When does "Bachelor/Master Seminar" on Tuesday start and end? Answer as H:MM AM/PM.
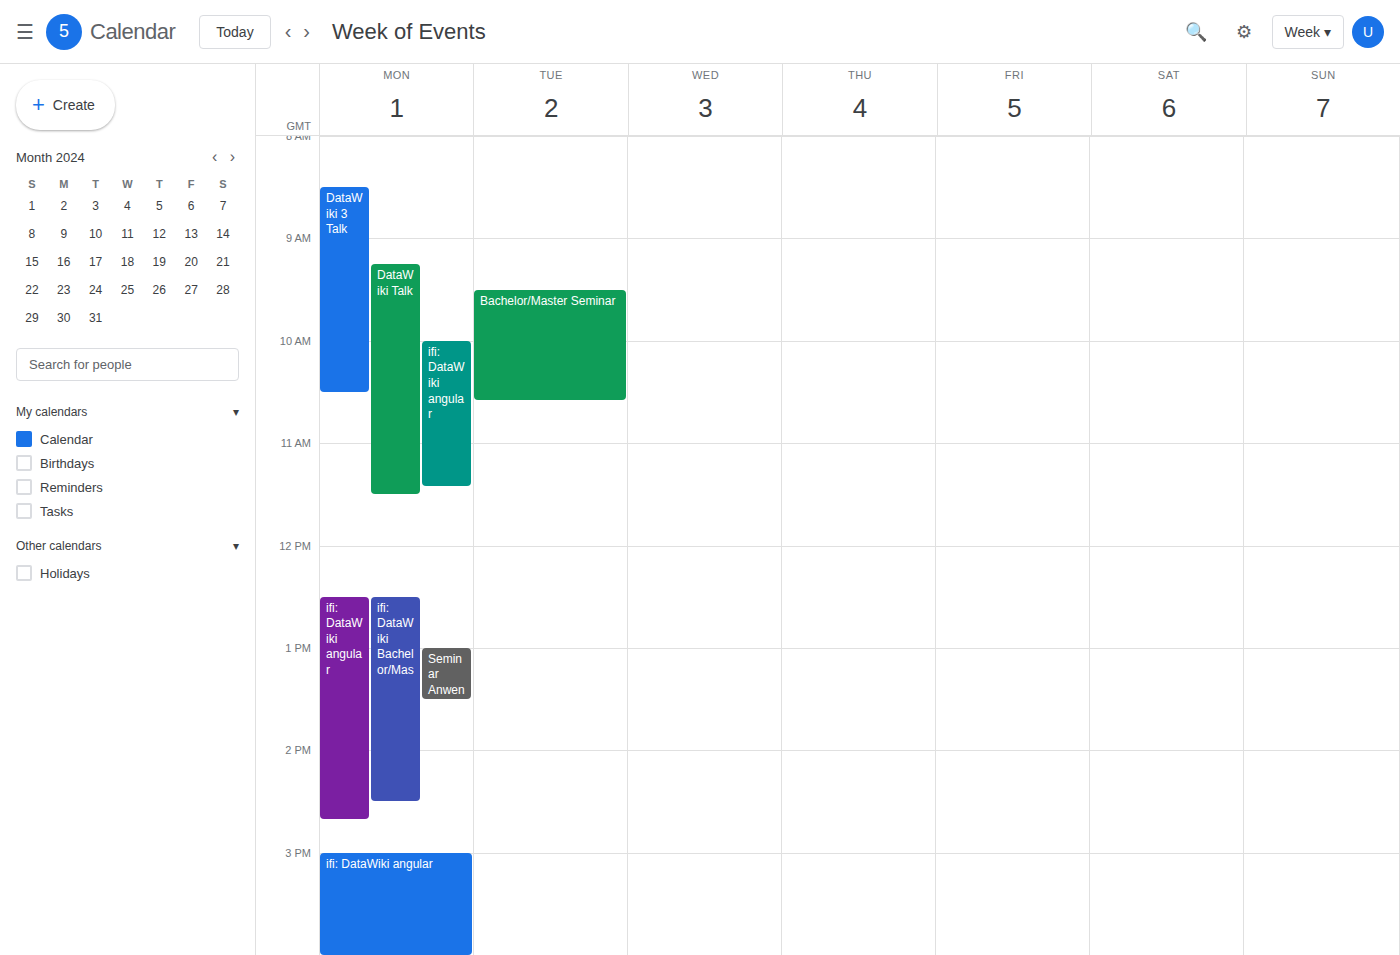
9:30 AM to 10:35 AM